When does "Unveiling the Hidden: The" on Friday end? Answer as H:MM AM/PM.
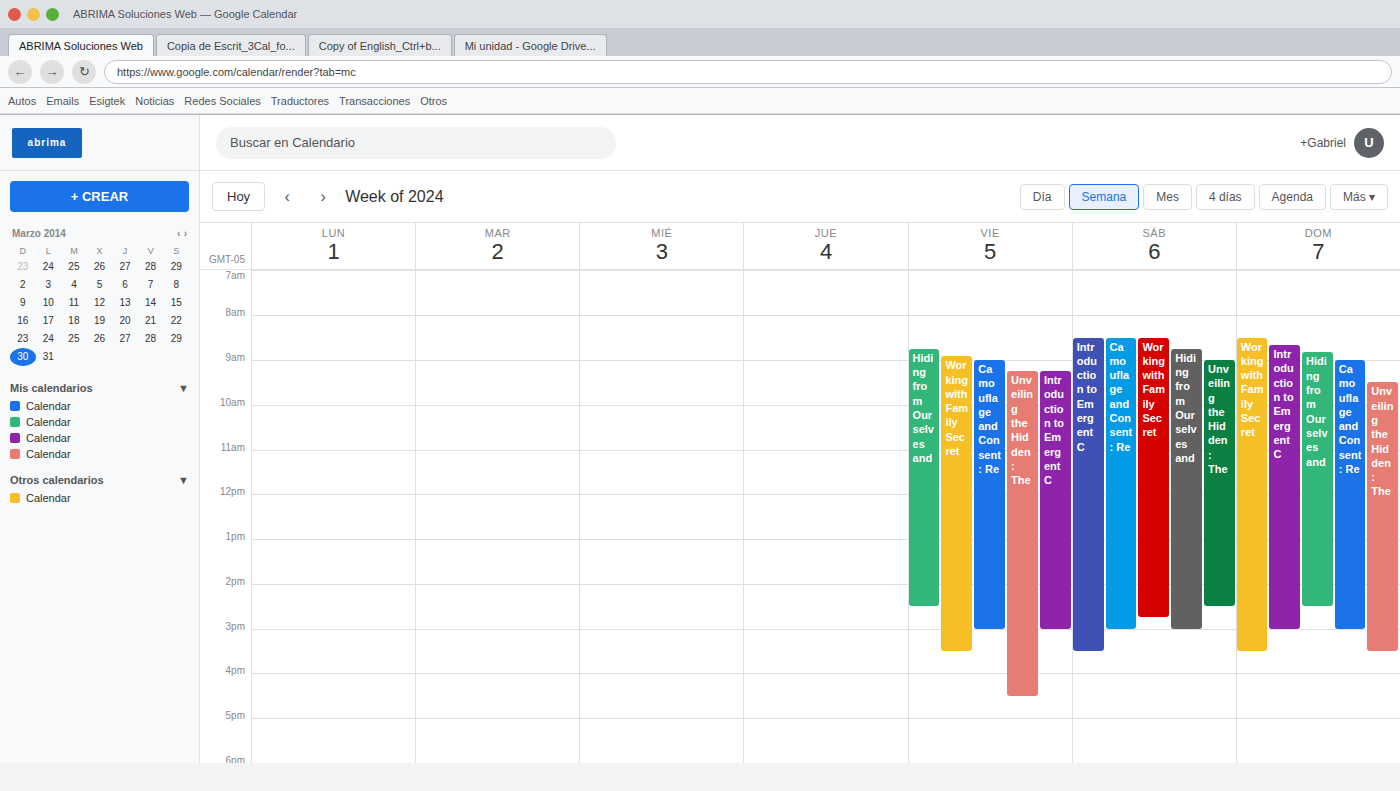
4:30 PM